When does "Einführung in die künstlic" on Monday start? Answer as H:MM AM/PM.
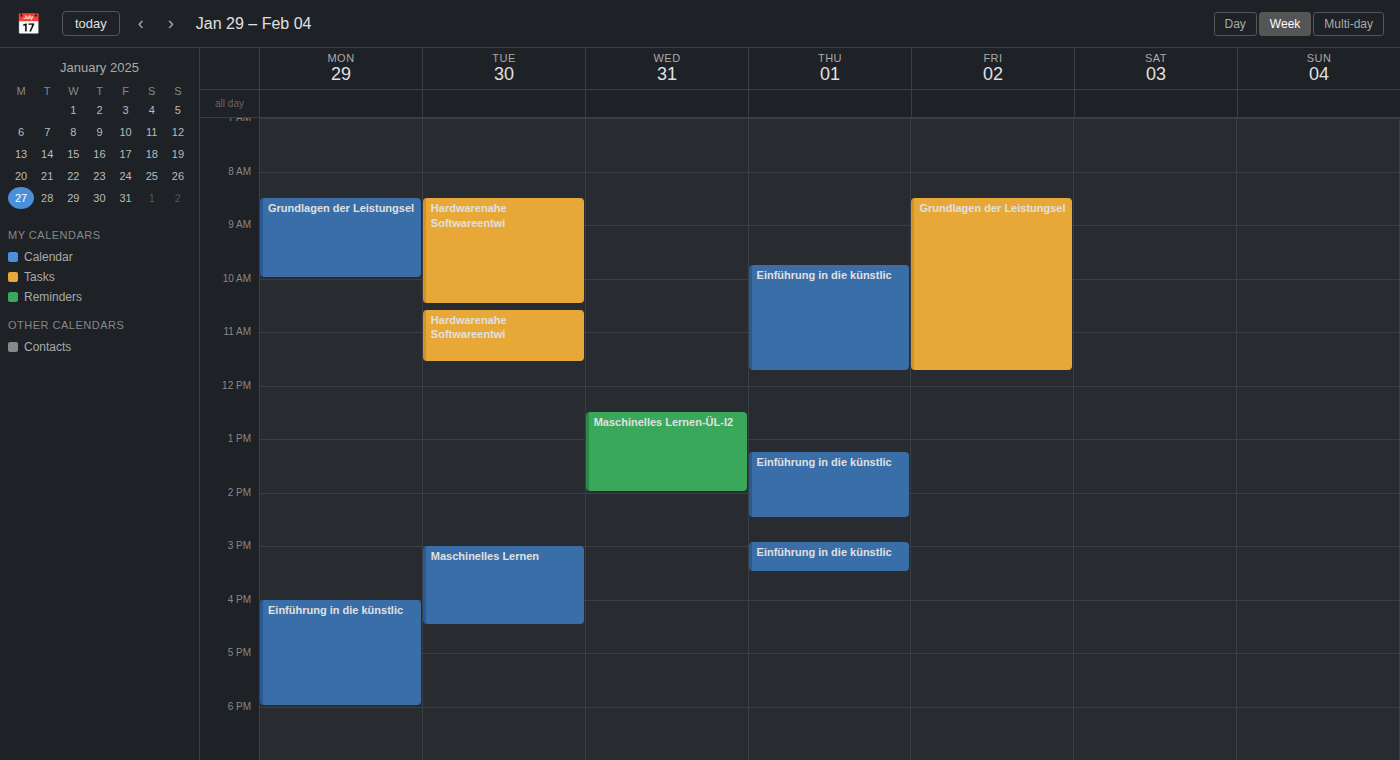
4:00 PM